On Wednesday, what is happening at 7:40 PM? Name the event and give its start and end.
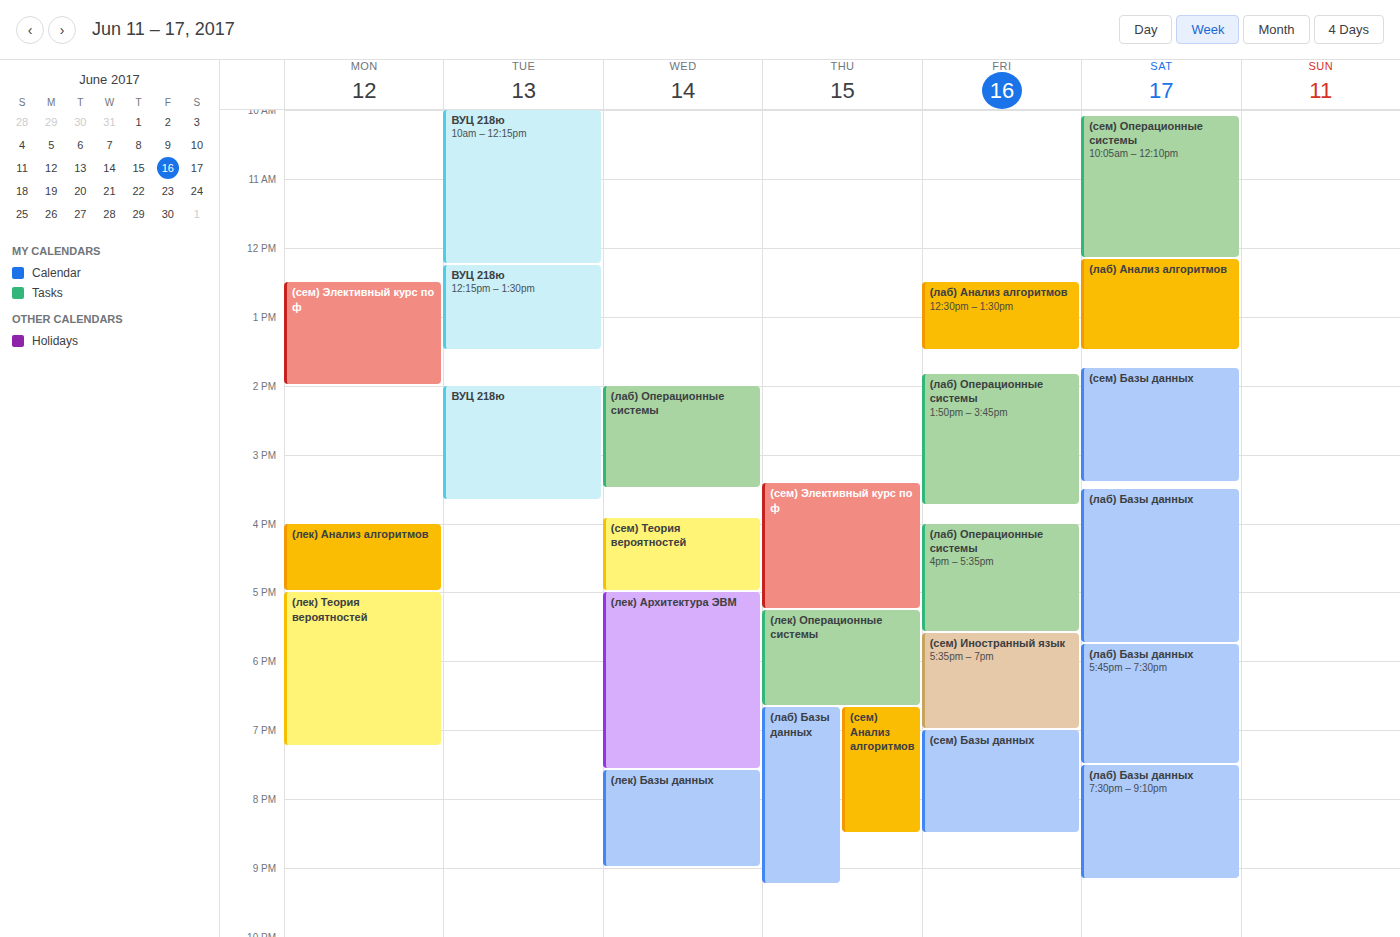
"(лек) Базы данных", 7:35 PM to 9:00 PM